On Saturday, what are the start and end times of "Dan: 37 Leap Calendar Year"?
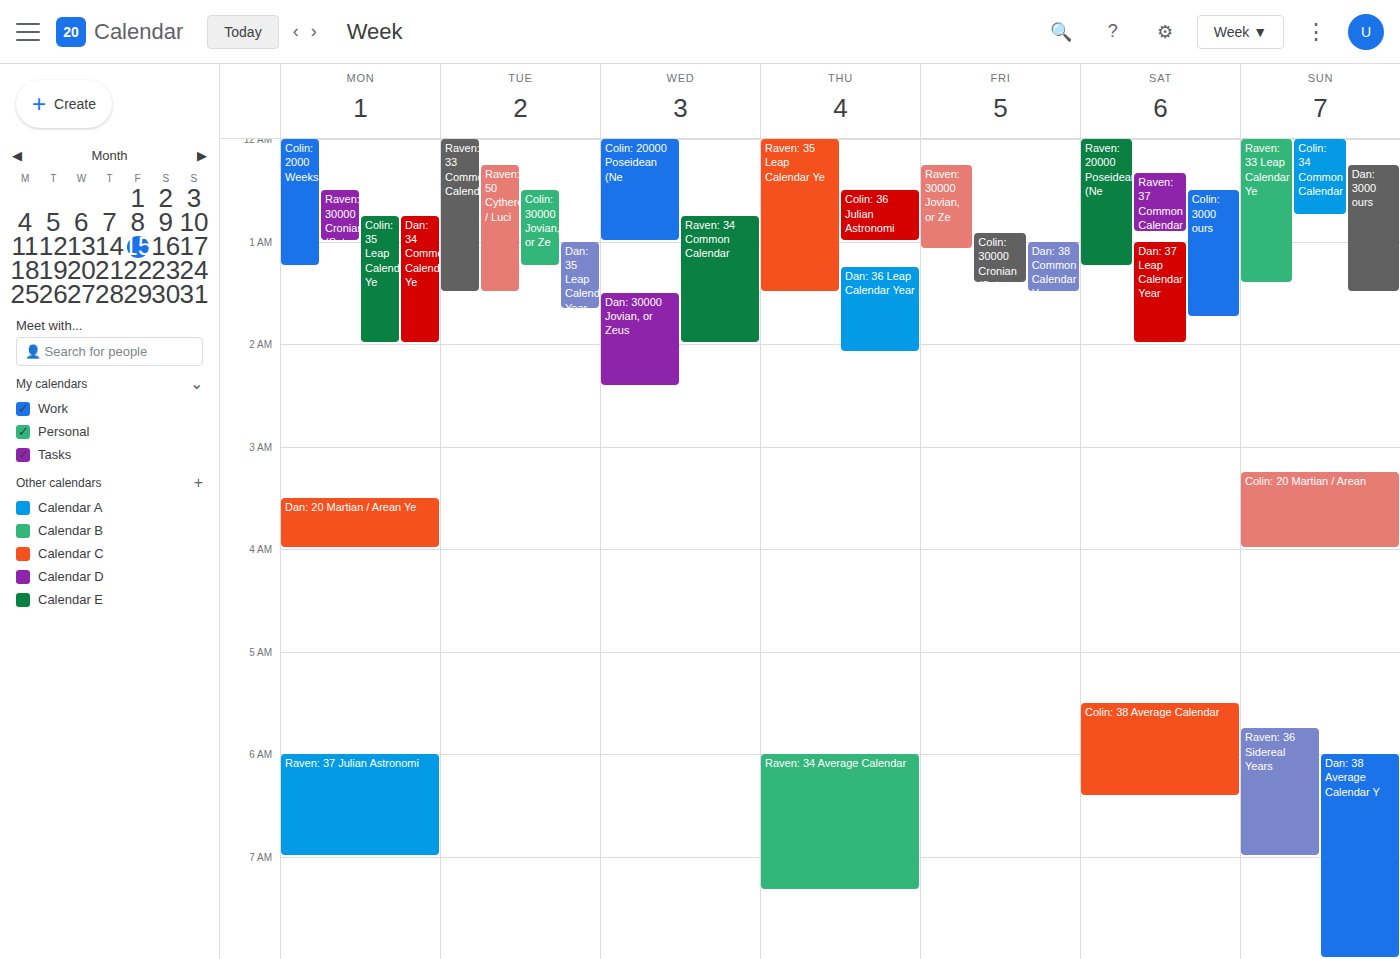
01:00 to 02:00